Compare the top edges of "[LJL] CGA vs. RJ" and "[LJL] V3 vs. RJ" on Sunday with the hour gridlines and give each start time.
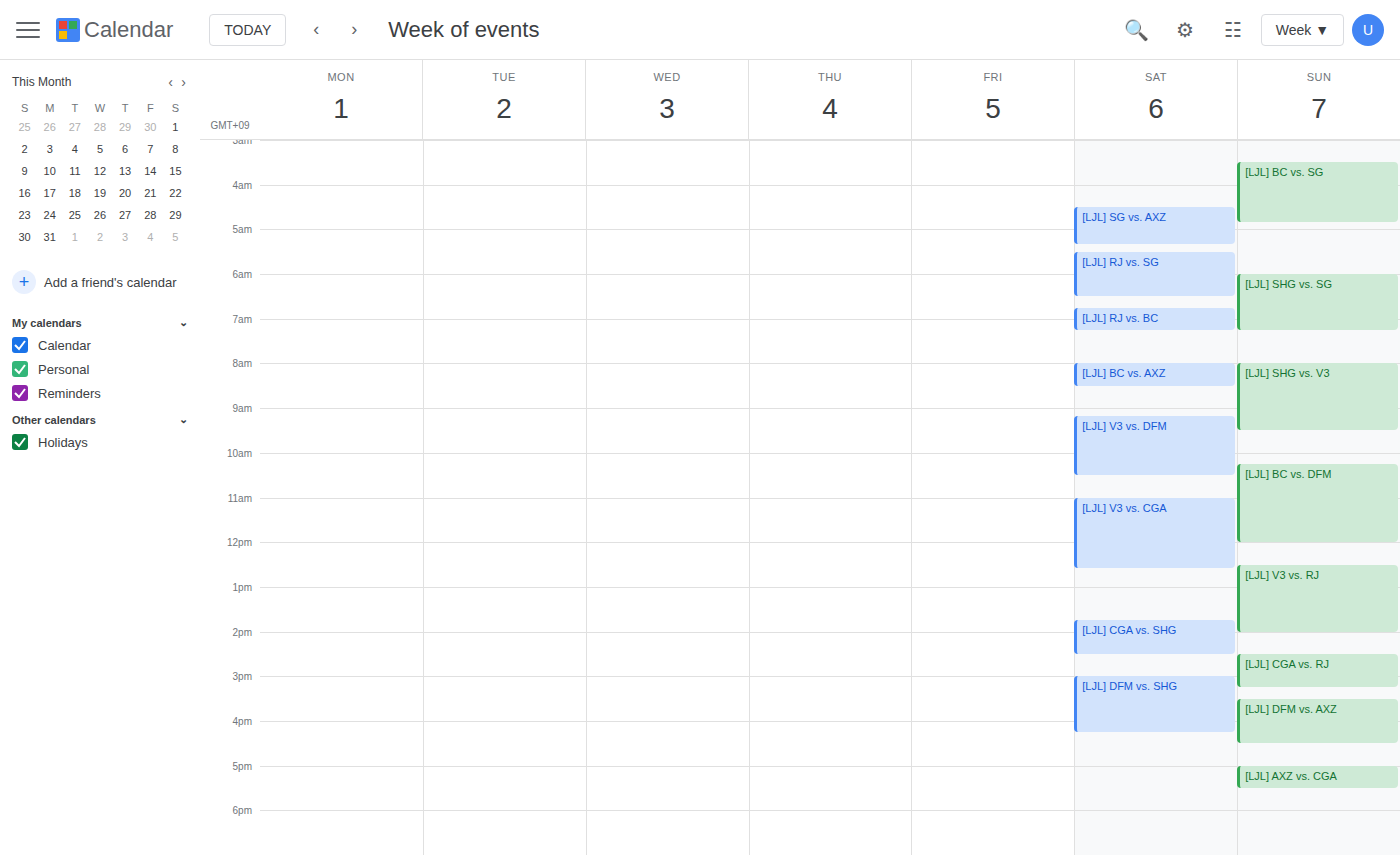
"[LJL] CGA vs. RJ": 2:30 PM, halfway between the 2 PM and 3 PM lines. "[LJL] V3 vs. RJ": 12:30 PM, halfway between the 12 PM and 1 PM lines.